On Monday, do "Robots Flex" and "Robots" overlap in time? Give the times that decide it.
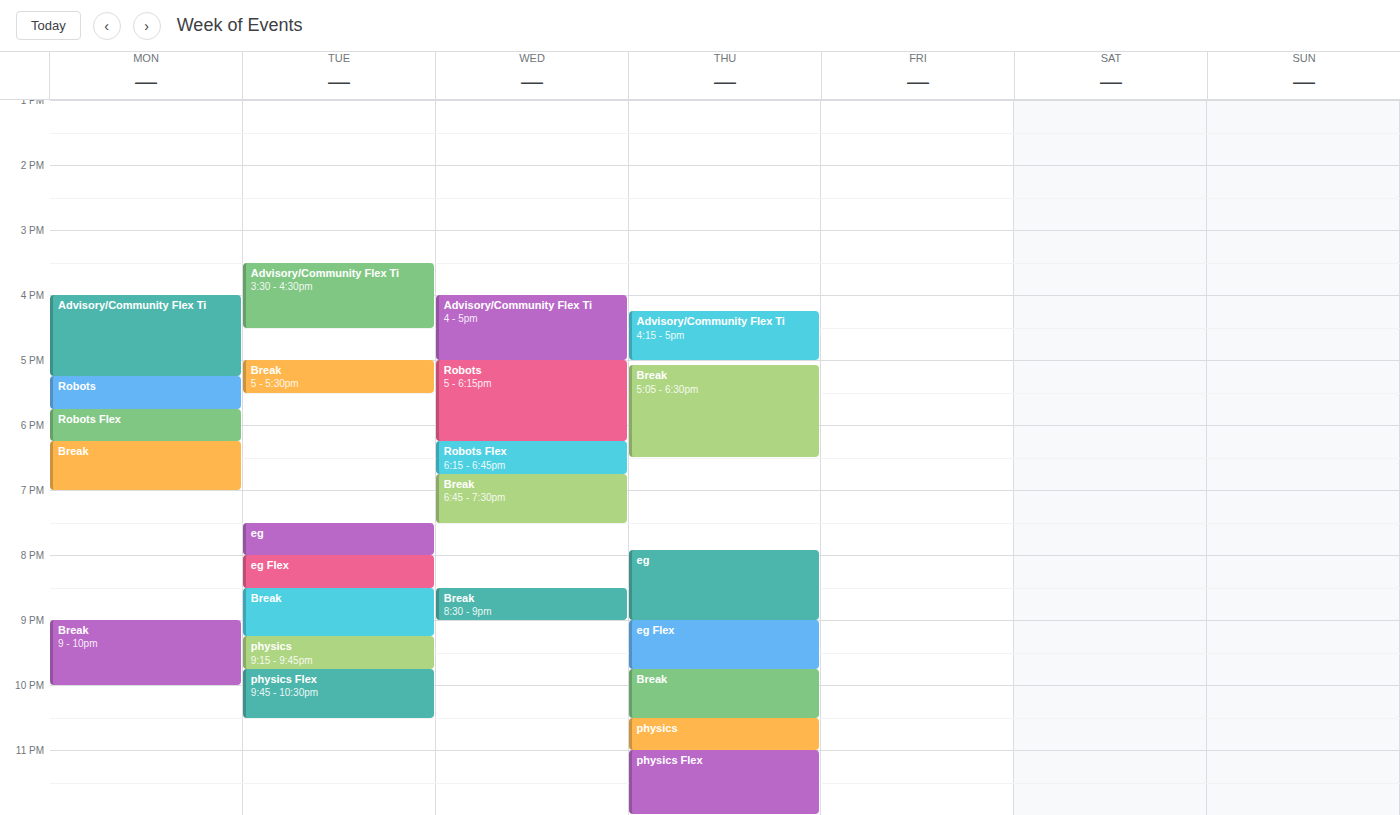
"Robots" ends at 5:45 PM, exactly when "Robots Flex" starts -- they touch but do not overlap.